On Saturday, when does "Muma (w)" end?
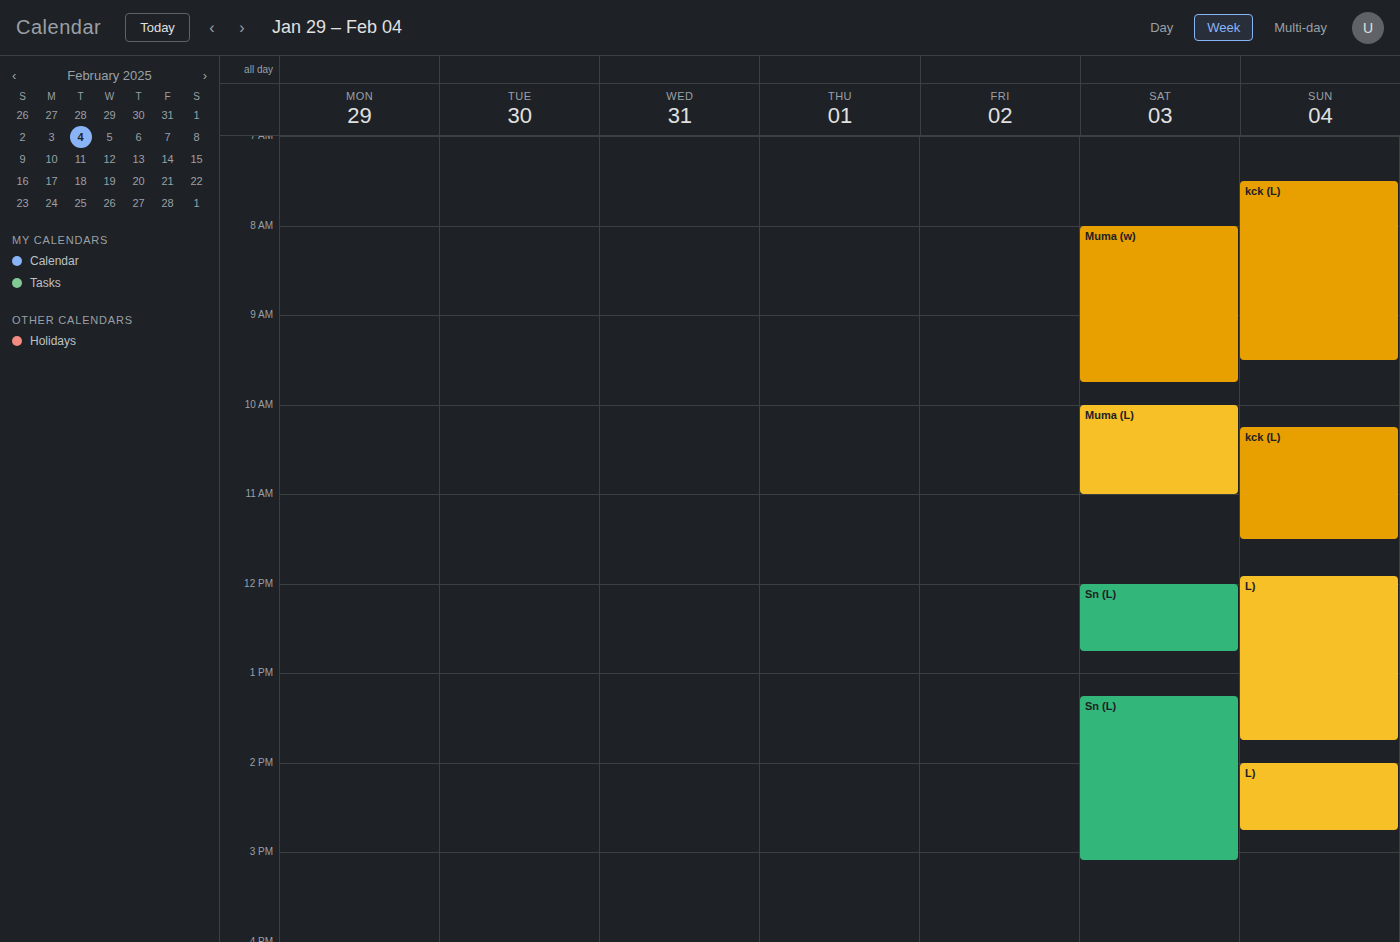
09:45